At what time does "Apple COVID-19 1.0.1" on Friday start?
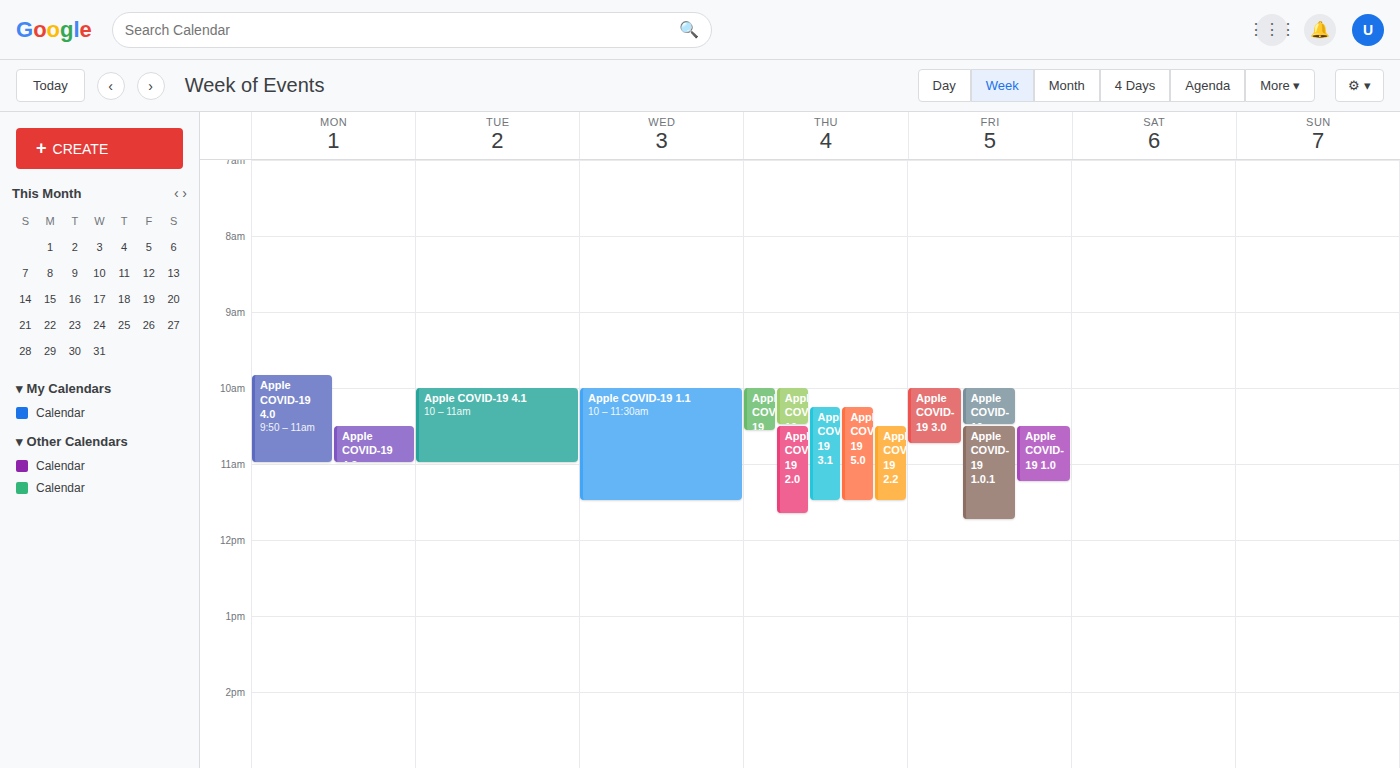
10:30 AM